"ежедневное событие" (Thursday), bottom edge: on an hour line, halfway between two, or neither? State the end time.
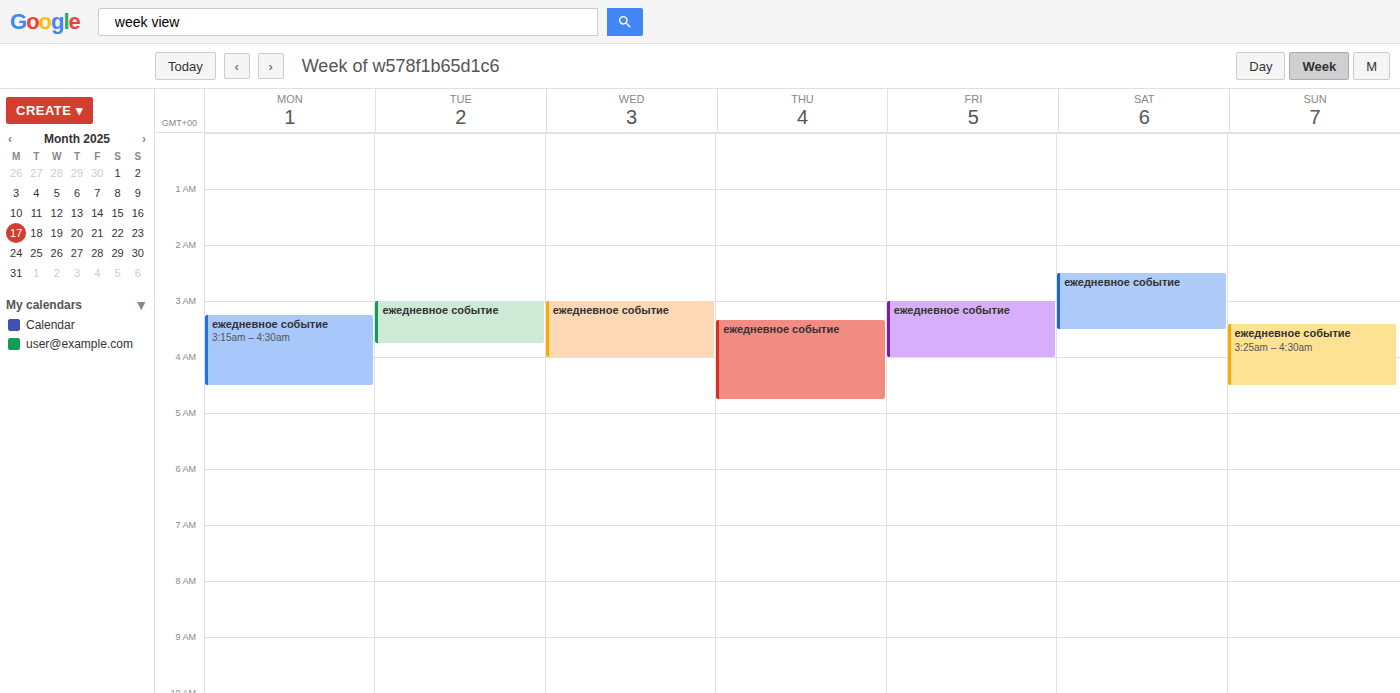
04:45 -- neither: three quarters of the way from the 04:00 line to the 05:00 line.